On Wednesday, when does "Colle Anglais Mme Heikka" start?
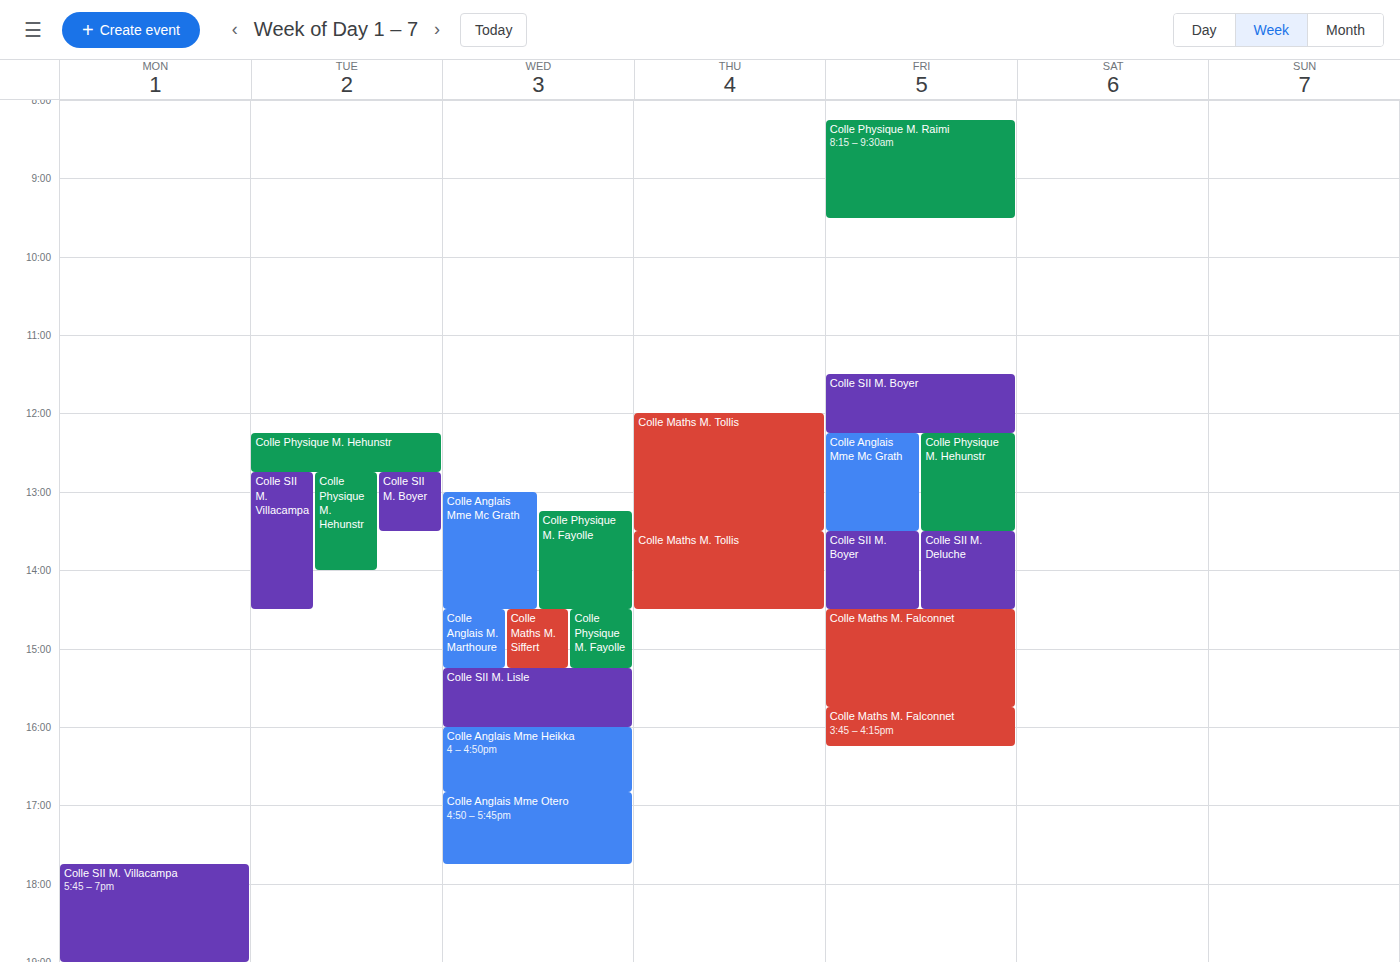
4:00 PM